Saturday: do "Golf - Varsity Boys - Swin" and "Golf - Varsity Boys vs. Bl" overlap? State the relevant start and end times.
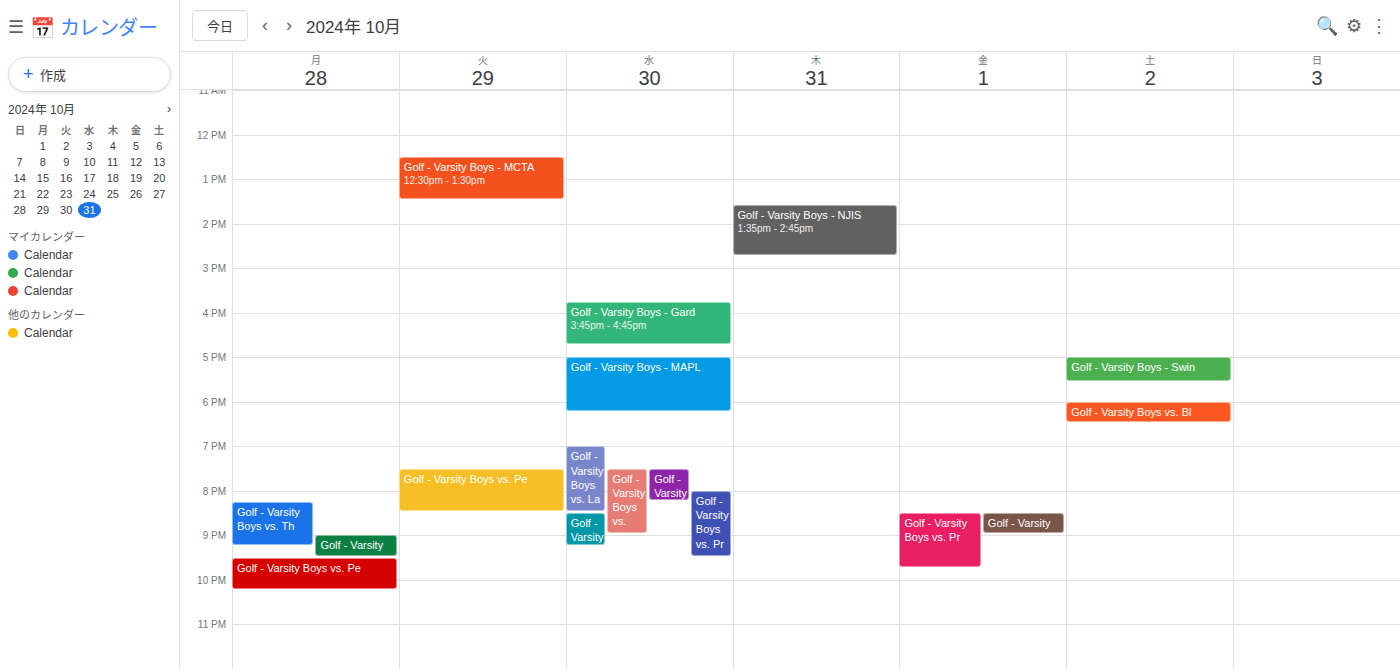
"Golf - Varsity Boys - Swin" ends at 5:35 PM and "Golf - Varsity Boys vs. Bl" starts at 6:00 PM -- no overlap.